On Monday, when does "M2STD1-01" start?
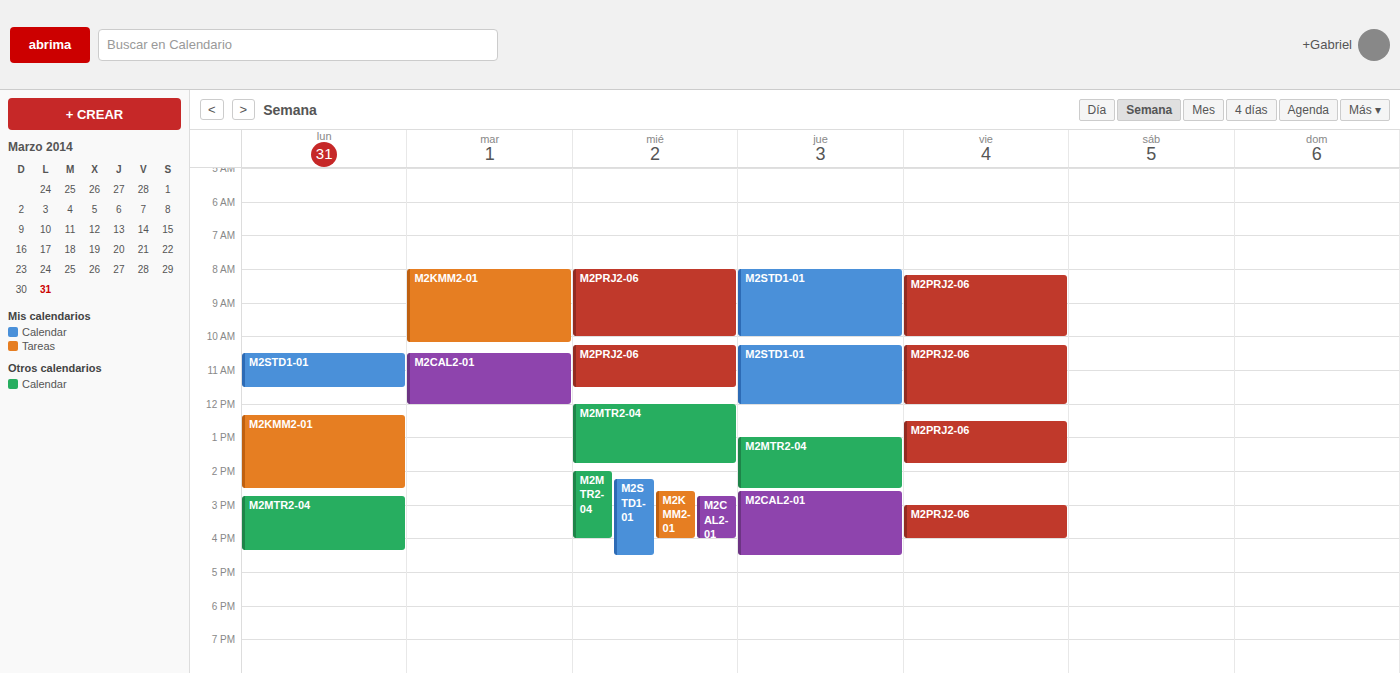
10:30 AM